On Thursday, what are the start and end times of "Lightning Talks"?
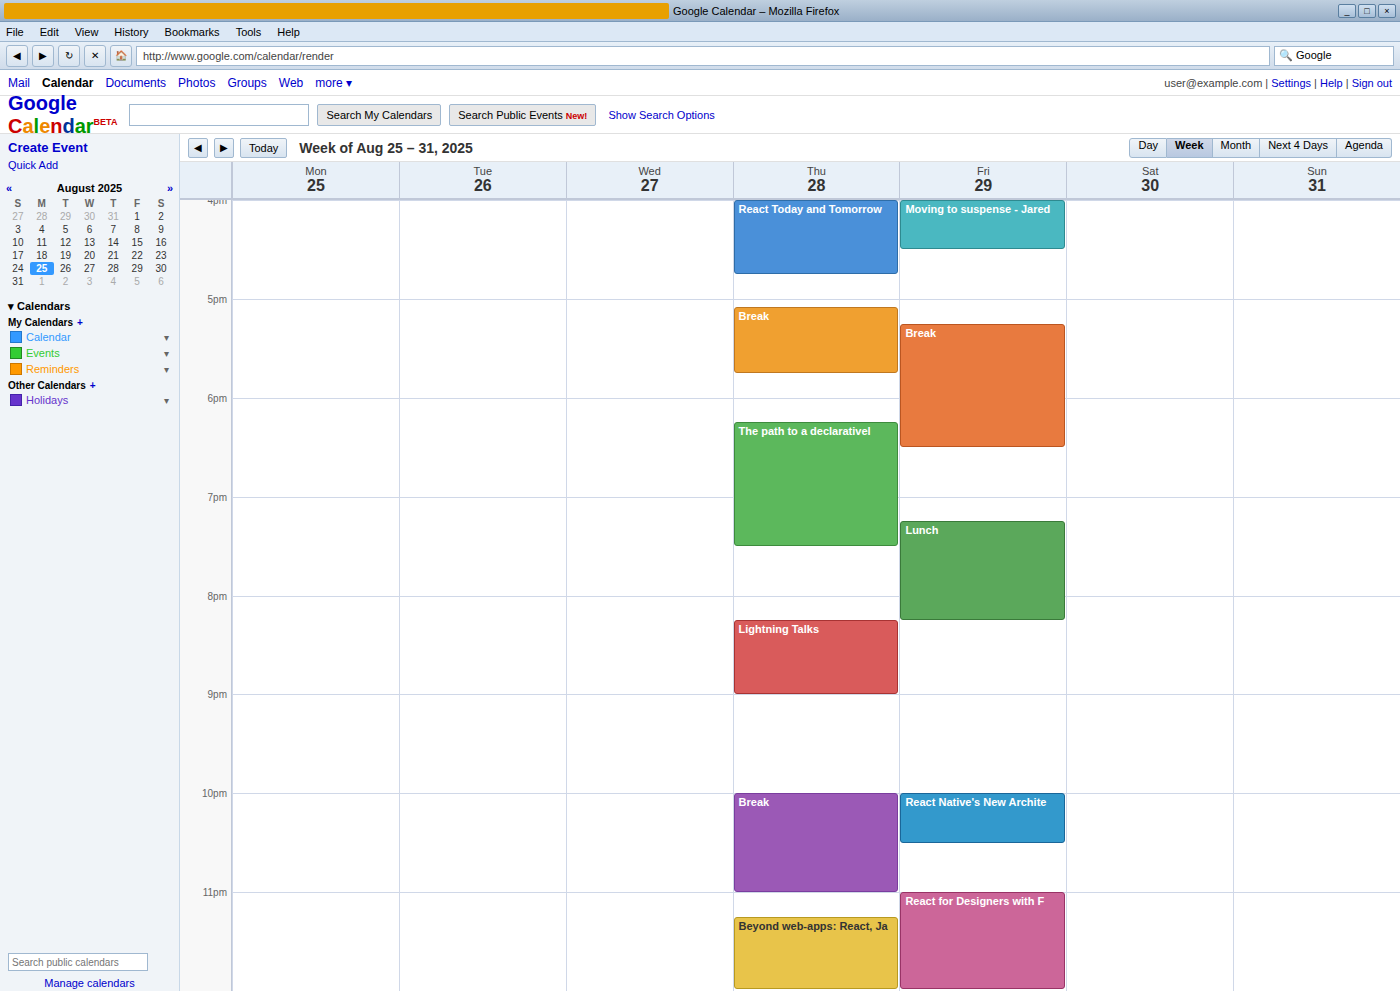
8:15 PM to 9:00 PM